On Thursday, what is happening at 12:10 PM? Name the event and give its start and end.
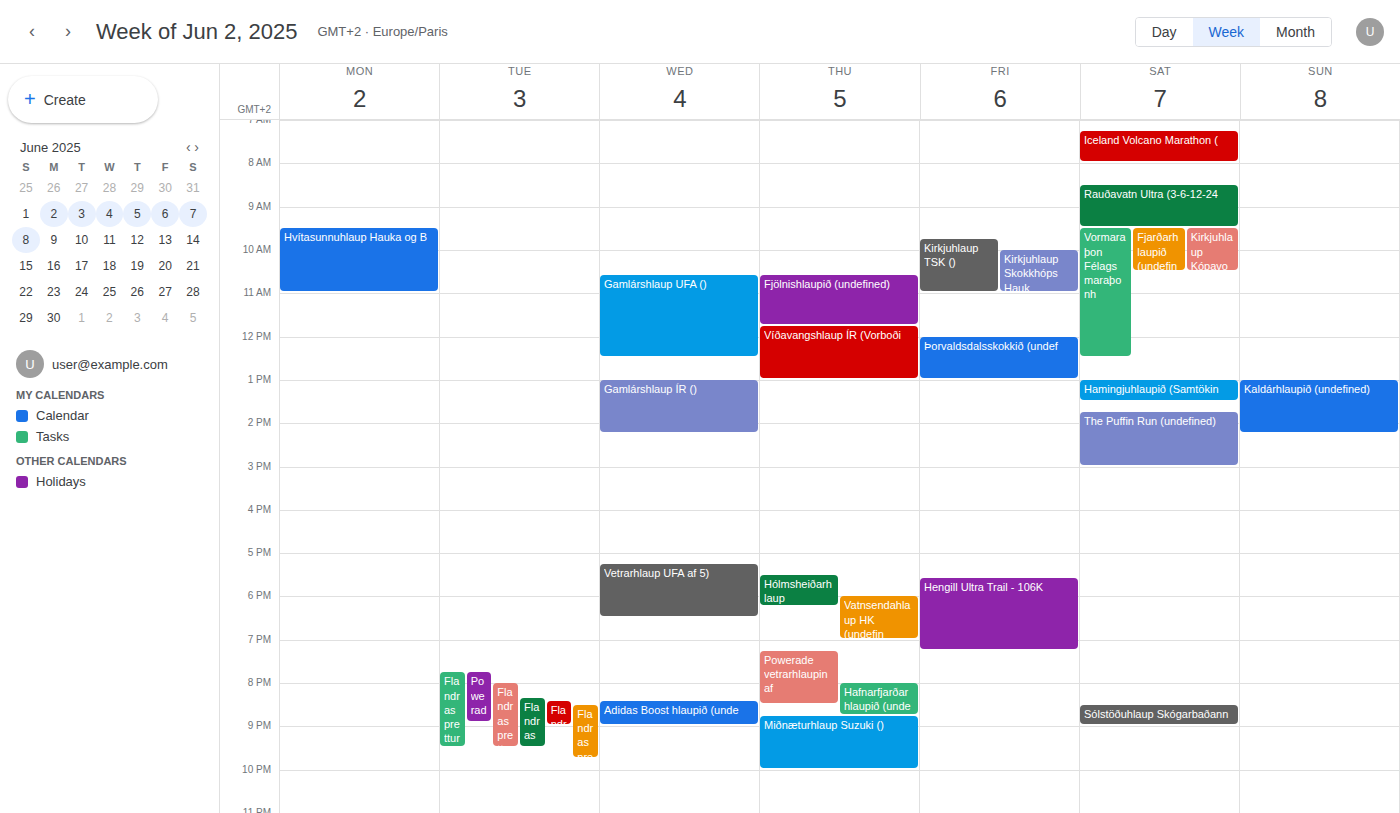
"Víðavangshlaup ÍR (Vorboði", 11:45 AM to 1:00 PM